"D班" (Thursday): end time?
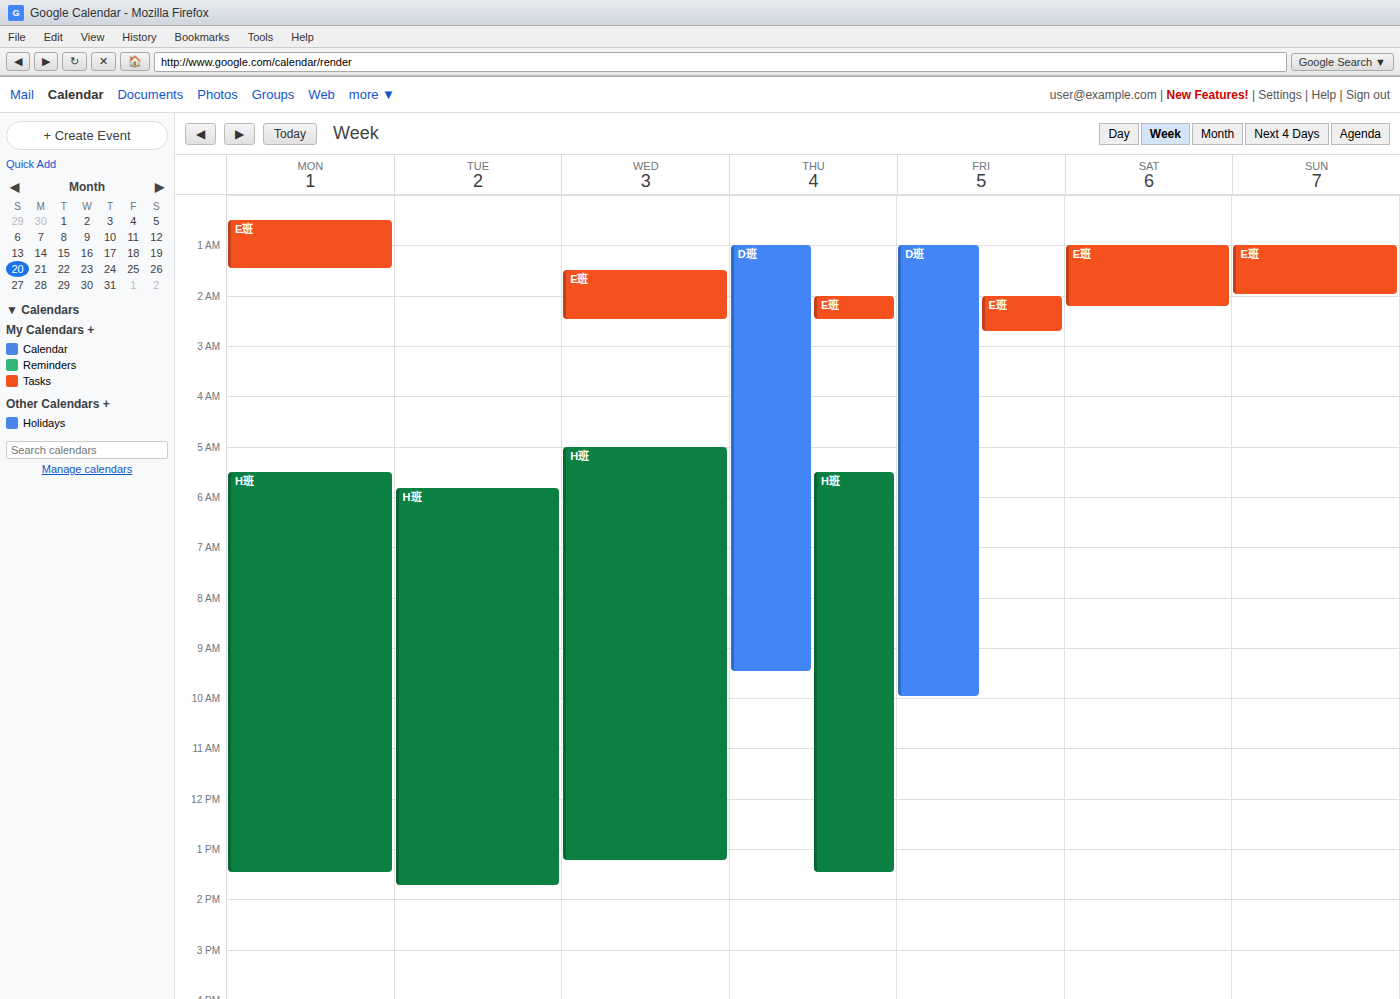
9:30 AM